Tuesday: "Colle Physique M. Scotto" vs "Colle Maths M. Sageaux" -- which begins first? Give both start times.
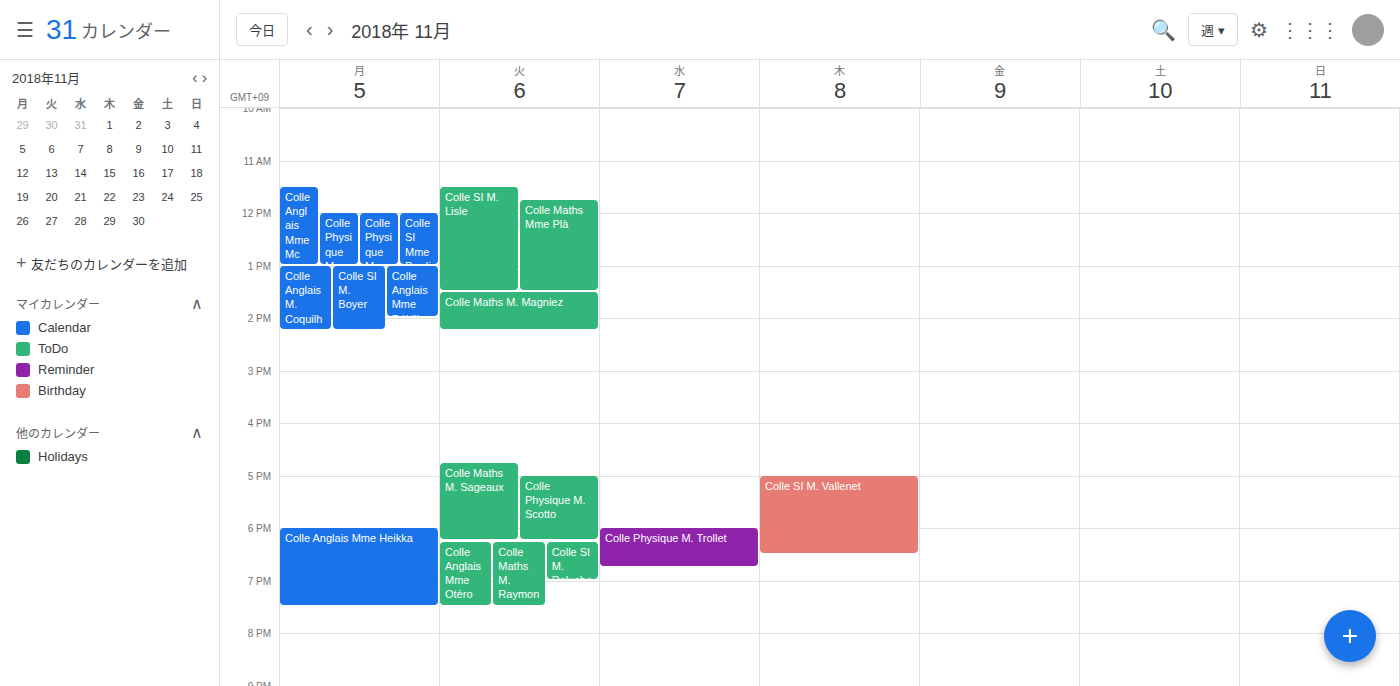
"Colle Maths M. Sageaux" 4:45 PM; "Colle Physique M. Scotto" 5:00 PM.